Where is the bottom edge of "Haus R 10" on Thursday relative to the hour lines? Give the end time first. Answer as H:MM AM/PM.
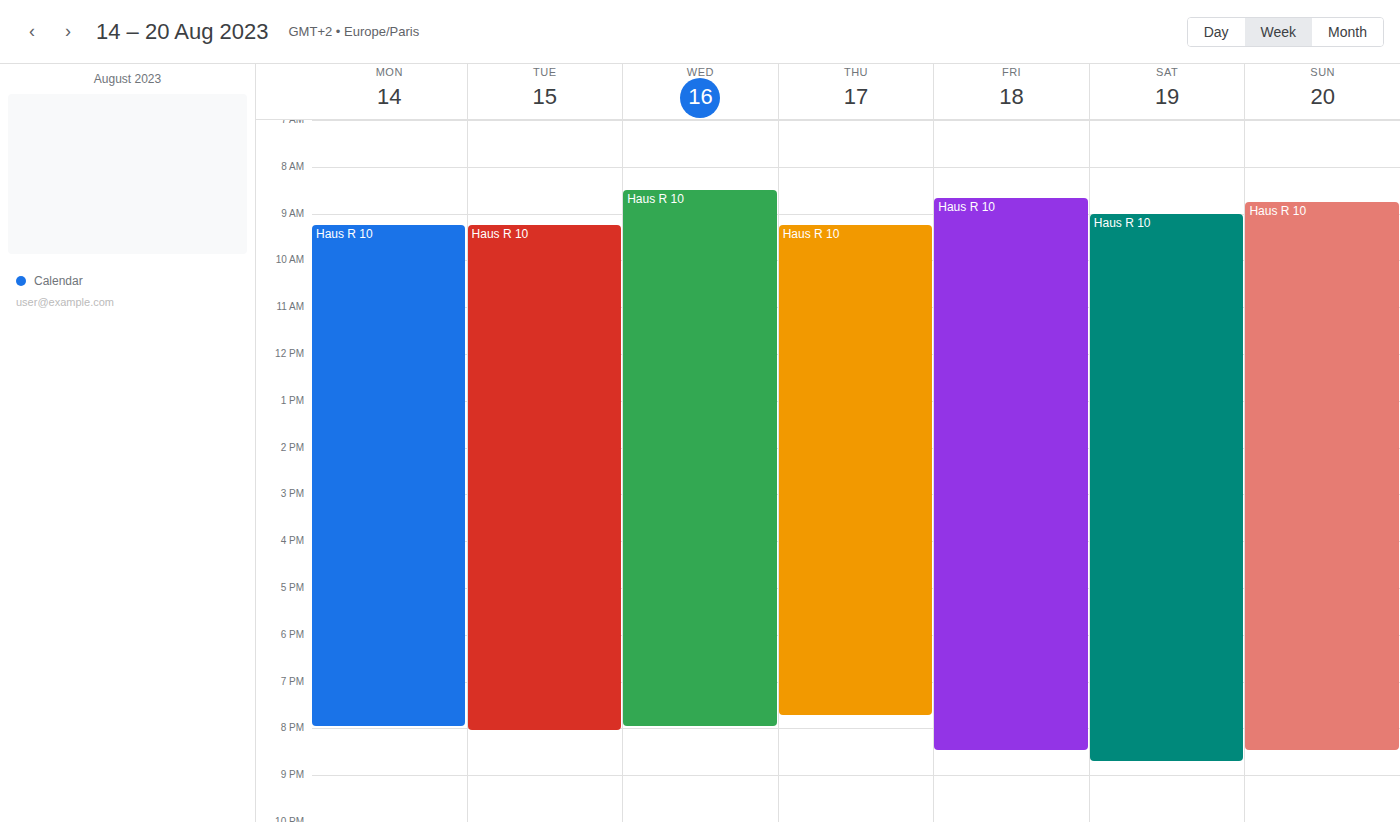
7:45 PM -- neither: three quarters of the way from the 7 PM line to the 8 PM line.